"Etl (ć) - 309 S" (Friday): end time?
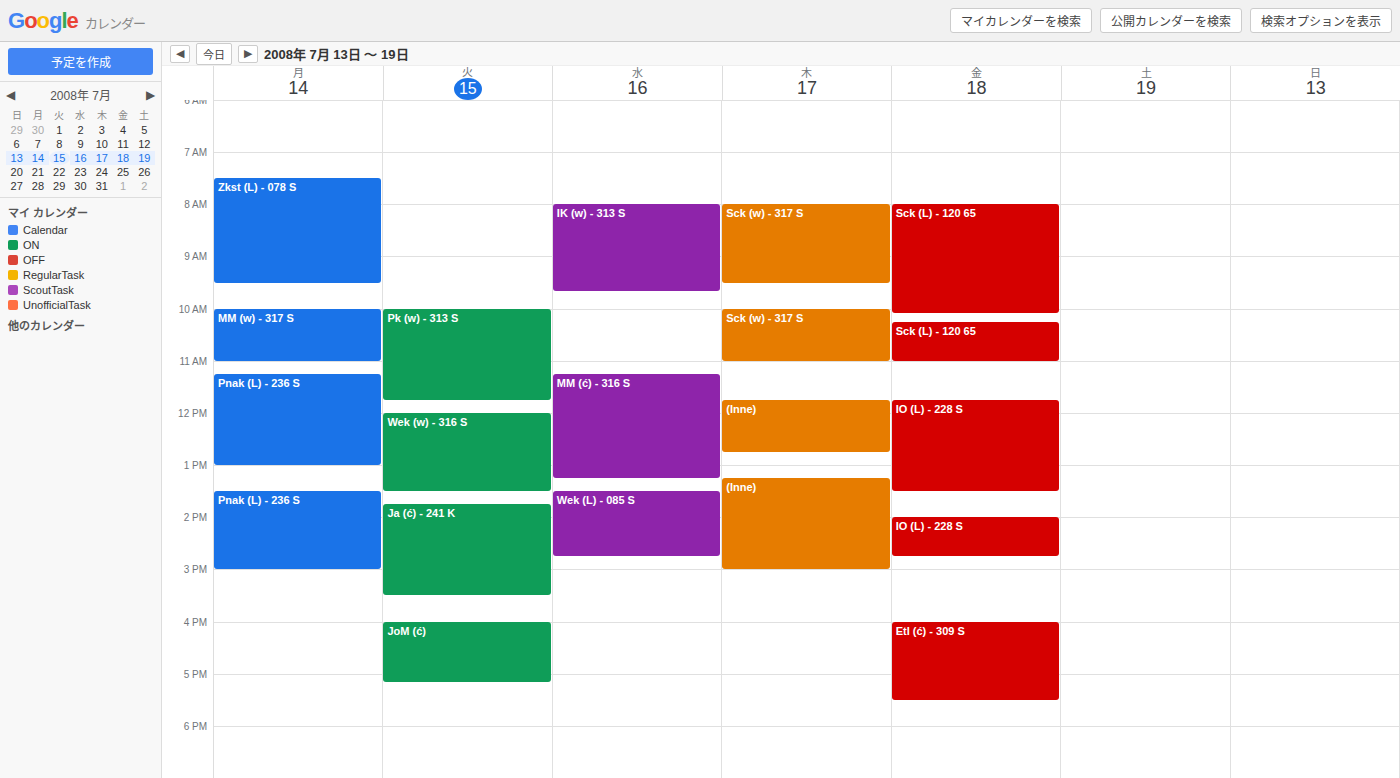
5:30 PM